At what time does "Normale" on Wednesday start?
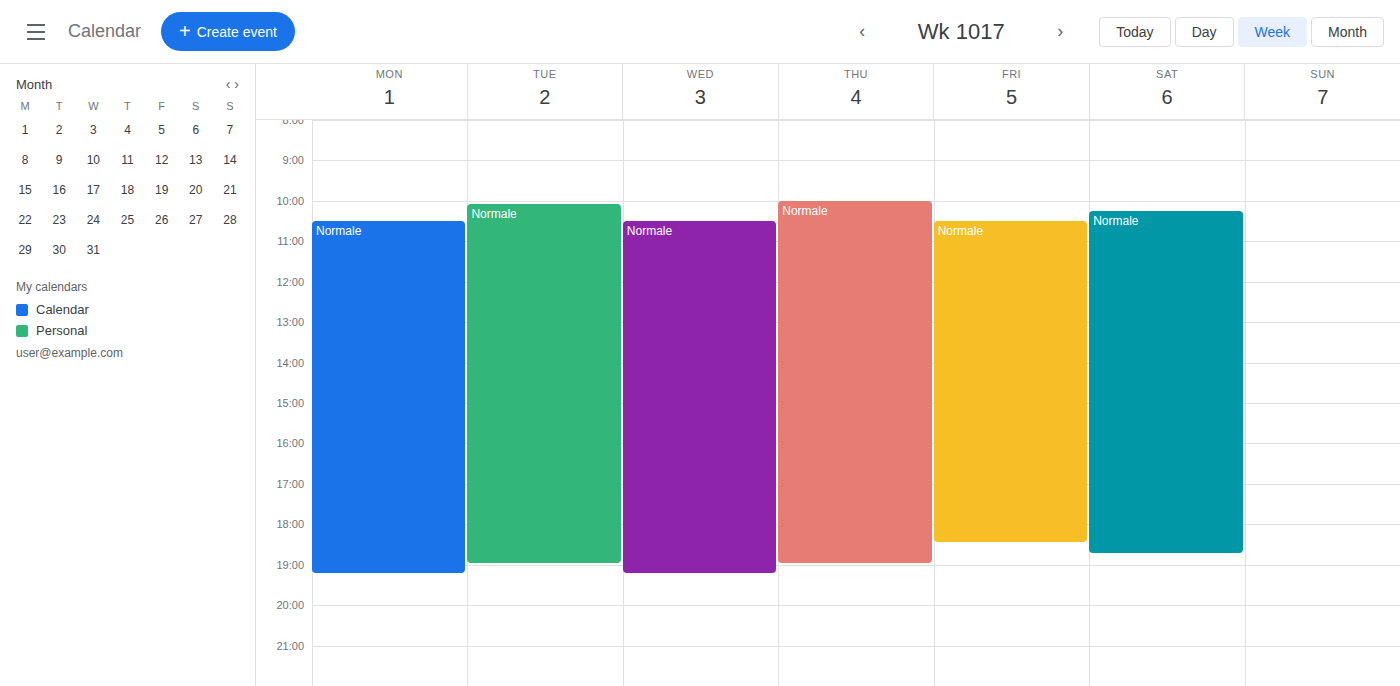
10:30 AM